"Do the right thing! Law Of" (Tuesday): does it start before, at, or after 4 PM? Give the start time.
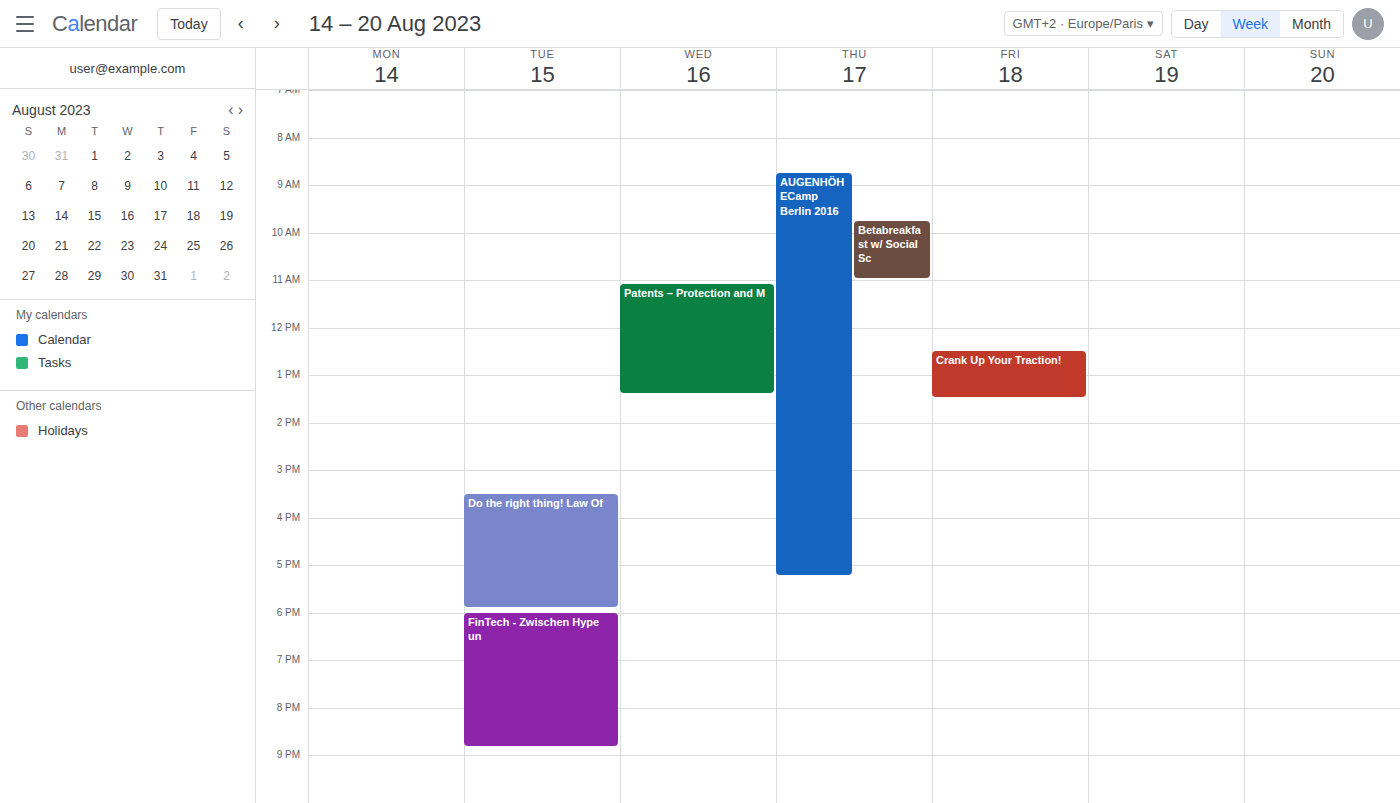
3:30 PM -- before 4 PM, 30 minutes above the 4 PM line.